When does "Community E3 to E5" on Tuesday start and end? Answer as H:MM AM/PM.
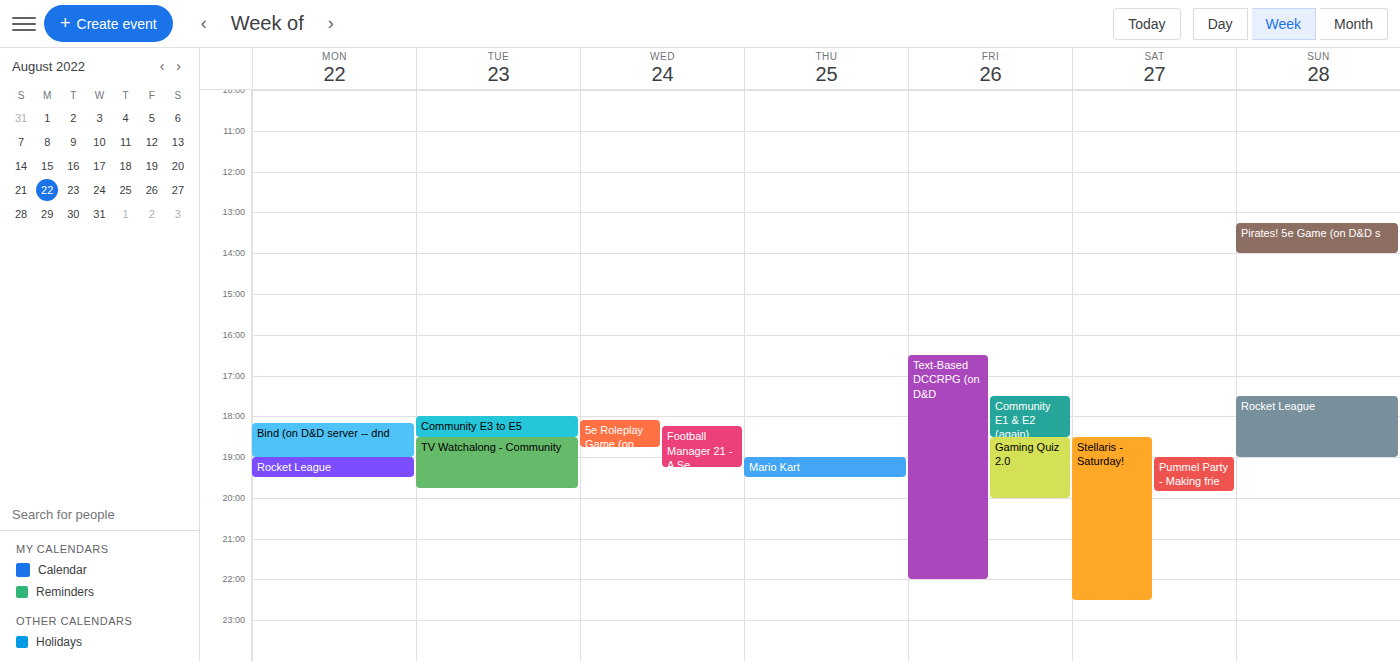
6:00 PM to 6:30 PM